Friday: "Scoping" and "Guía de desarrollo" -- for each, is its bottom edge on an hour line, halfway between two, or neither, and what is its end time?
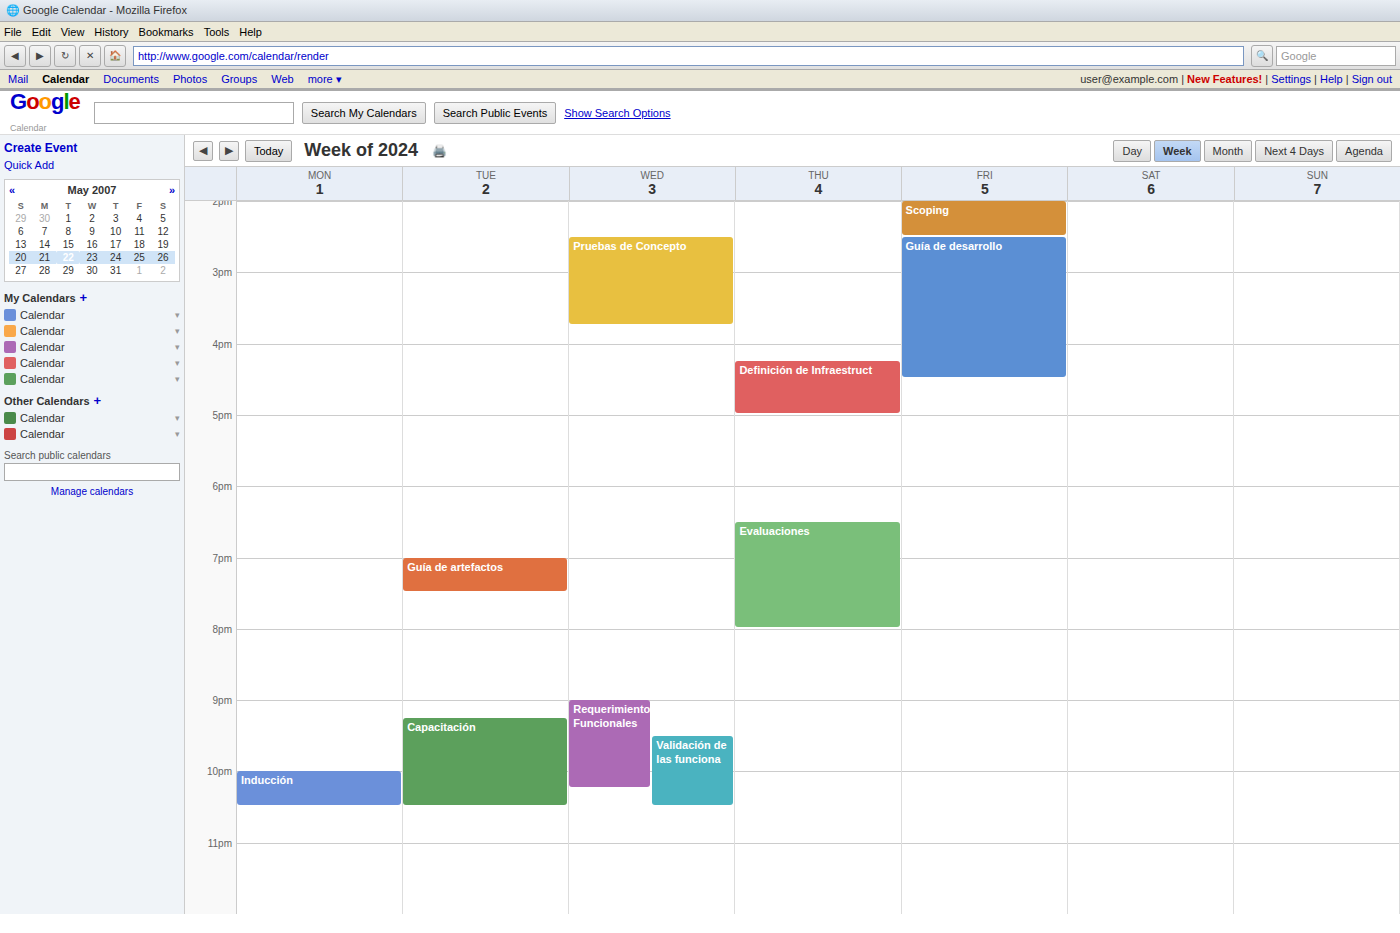
"Scoping": 2:30 PM, halfway between the 2 PM and 3 PM lines. "Guía de desarrollo": 4:30 PM, halfway between the 4 PM and 5 PM lines.